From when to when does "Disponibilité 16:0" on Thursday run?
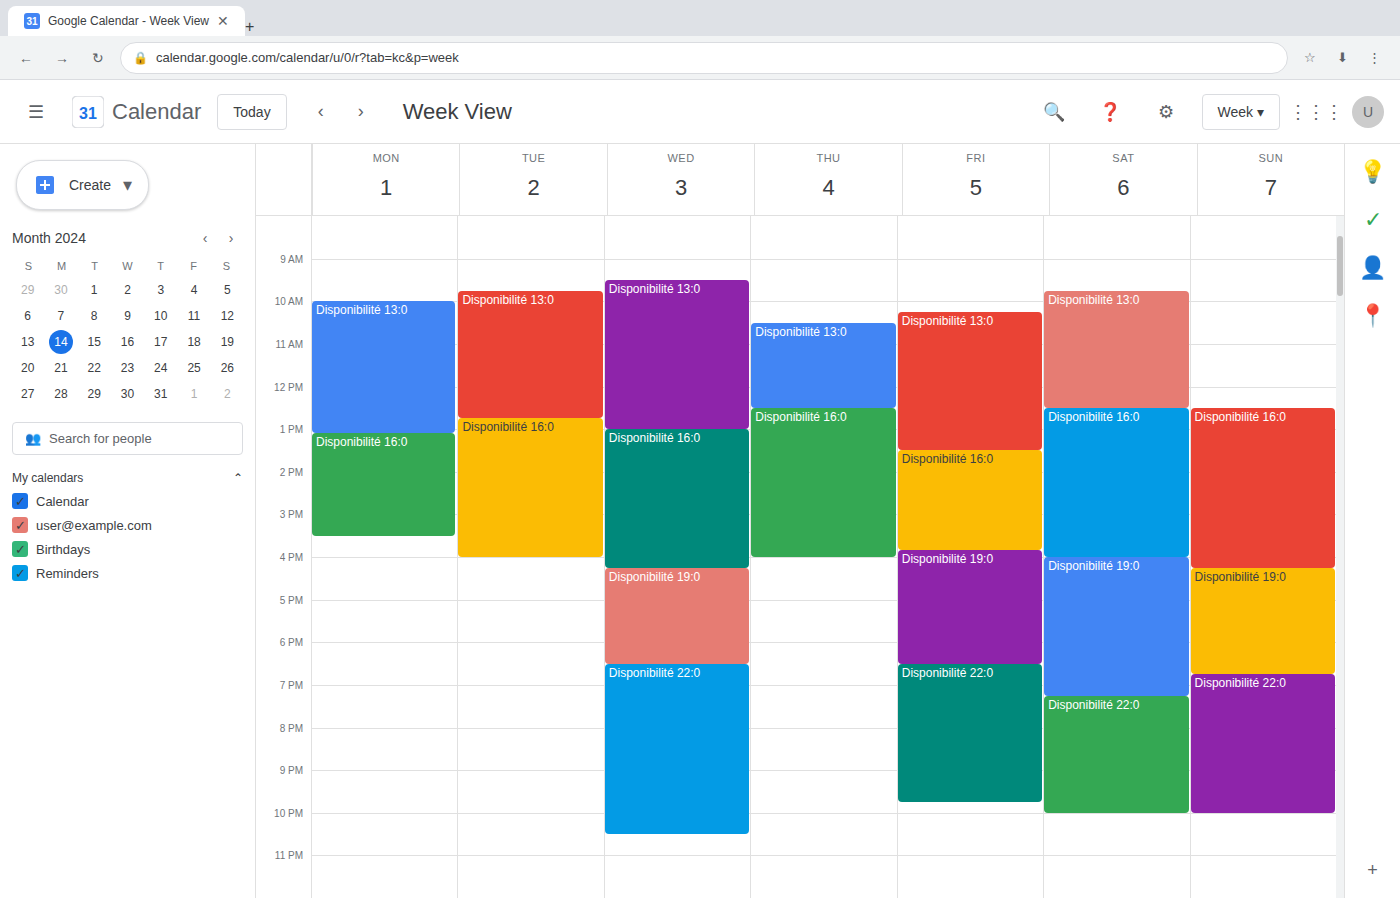
12:30 to 16:00